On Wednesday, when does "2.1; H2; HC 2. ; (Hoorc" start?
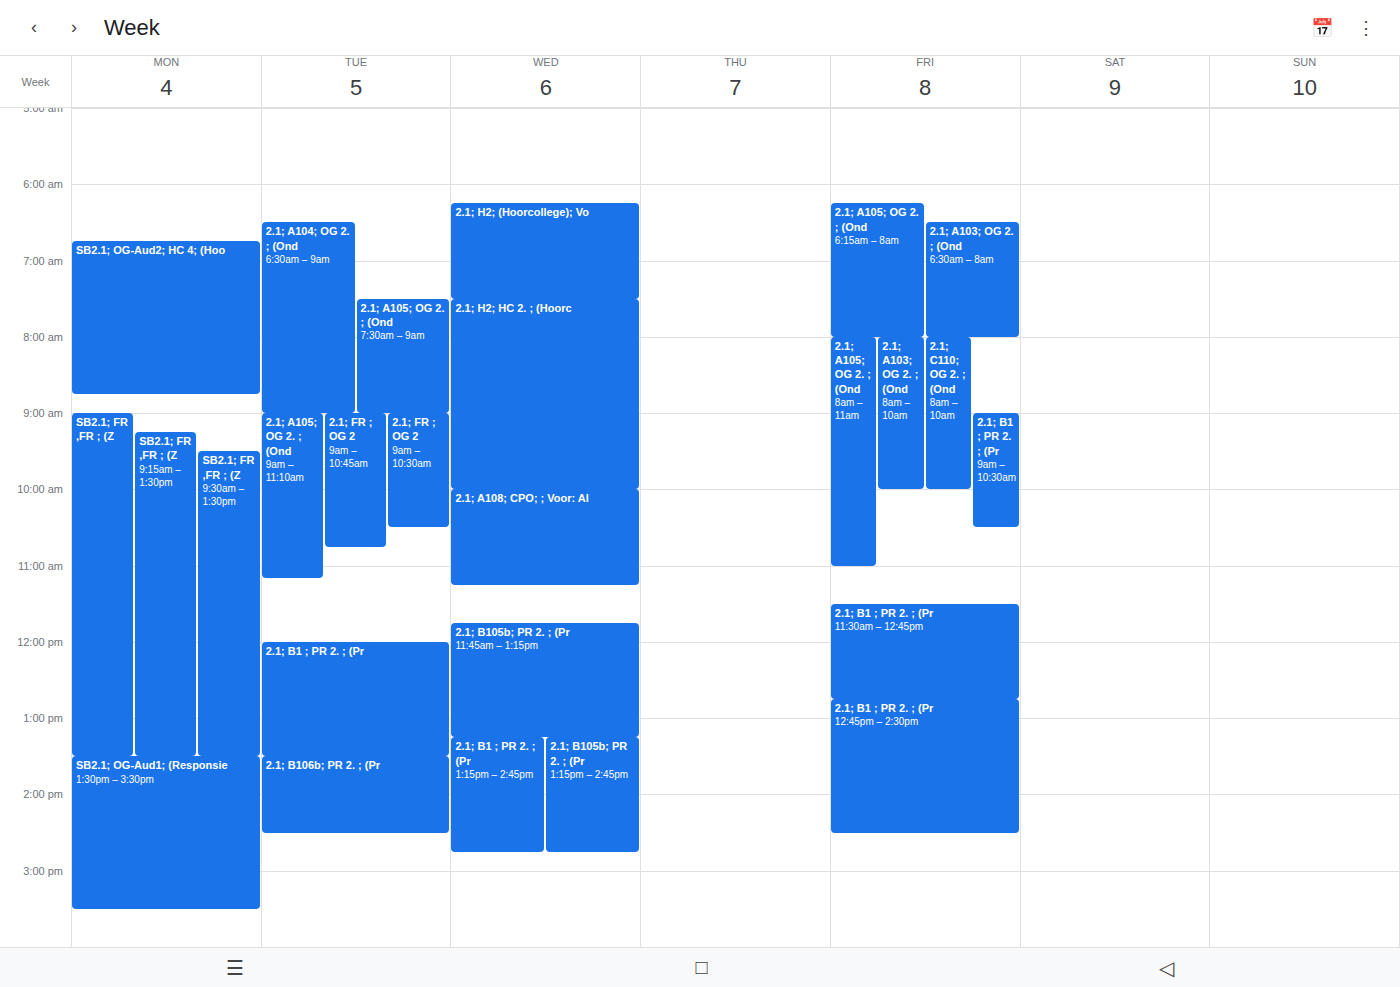
7:30 AM